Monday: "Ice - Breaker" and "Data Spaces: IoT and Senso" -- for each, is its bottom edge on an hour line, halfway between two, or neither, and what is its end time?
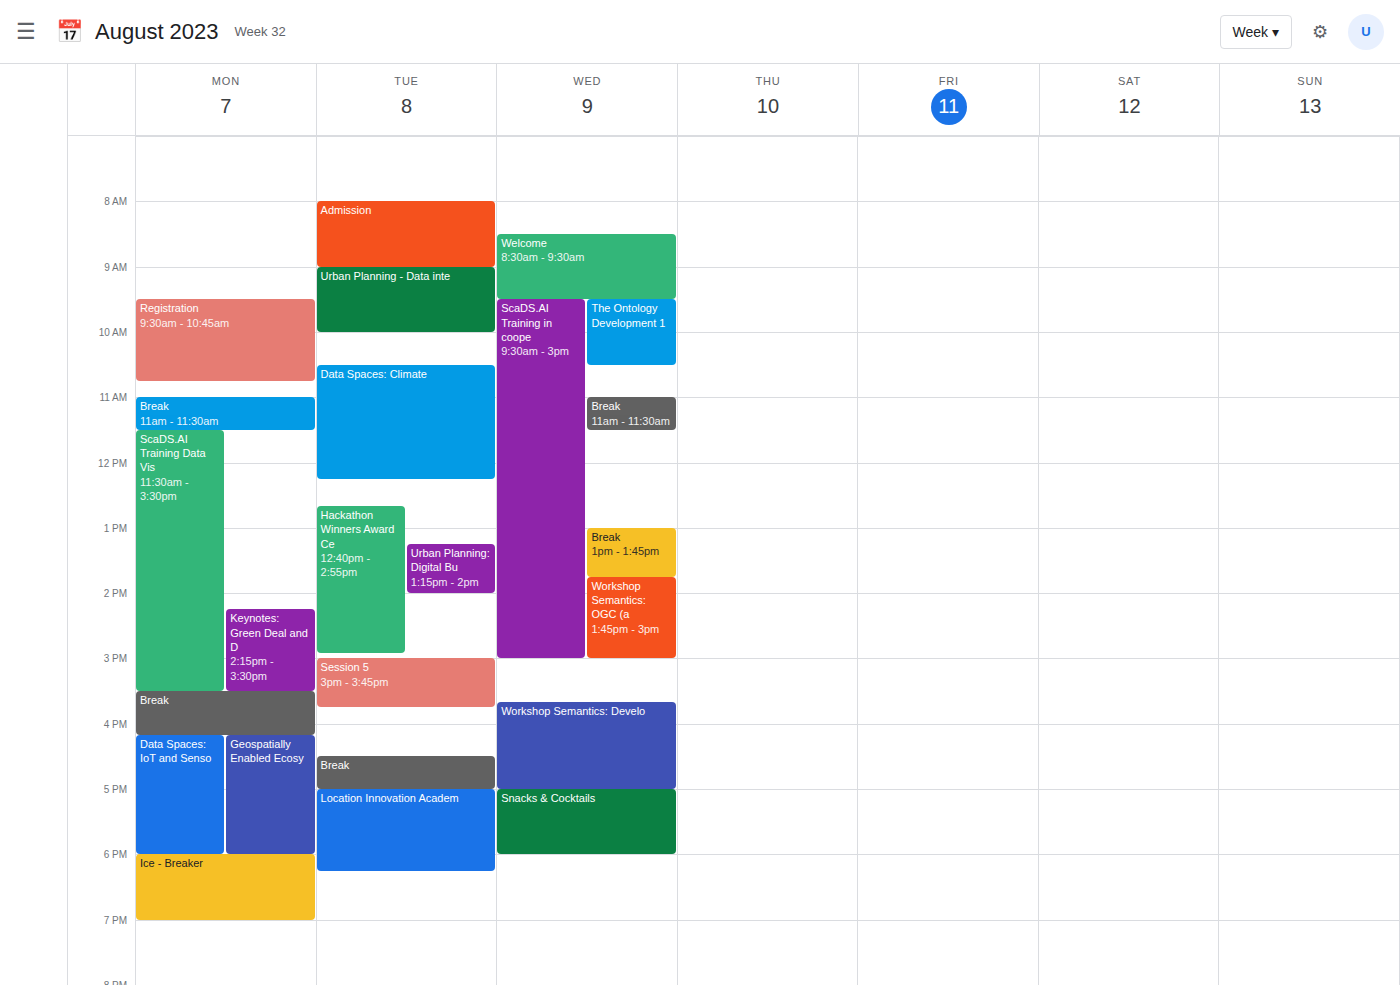
"Ice - Breaker": 7:00 PM, exactly on the 7 PM line. "Data Spaces: IoT and Senso": 6:00 PM, exactly on the 6 PM line.